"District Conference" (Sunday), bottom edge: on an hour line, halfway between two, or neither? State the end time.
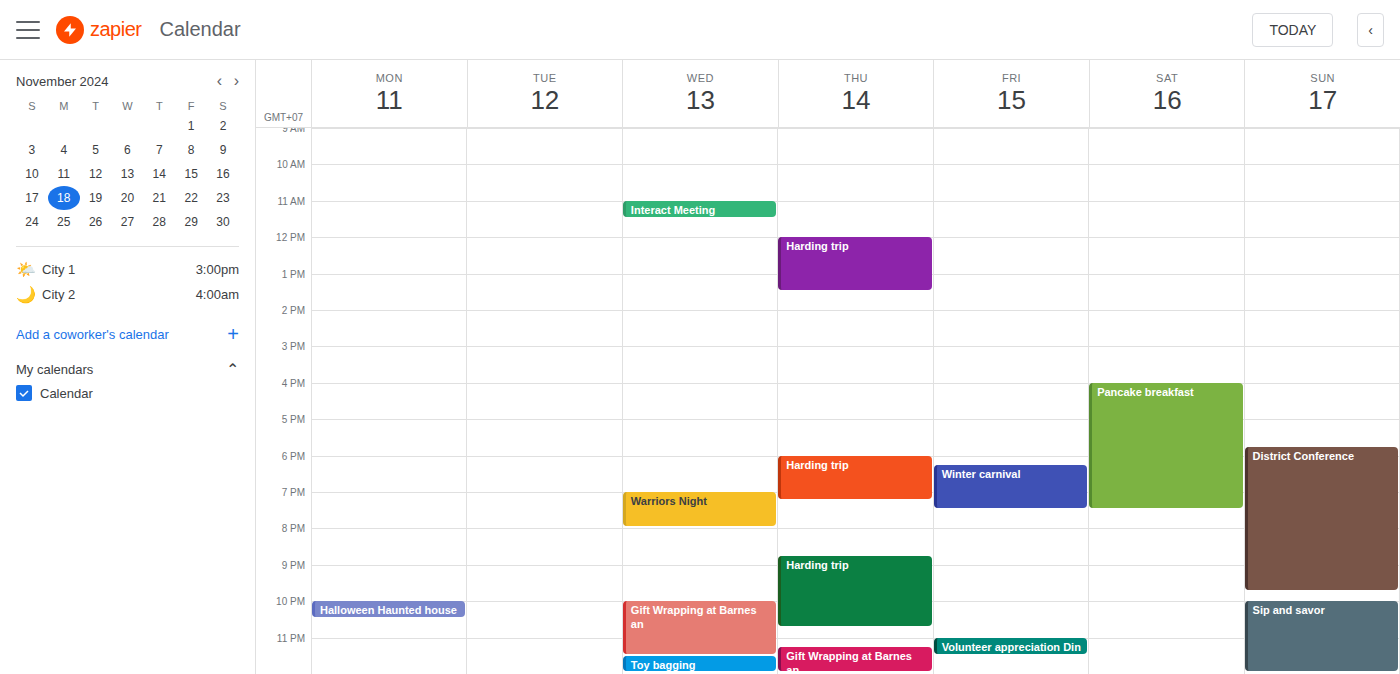
9:45 PM -- neither: three quarters of the way from the 9 PM line to the 10 PM line.